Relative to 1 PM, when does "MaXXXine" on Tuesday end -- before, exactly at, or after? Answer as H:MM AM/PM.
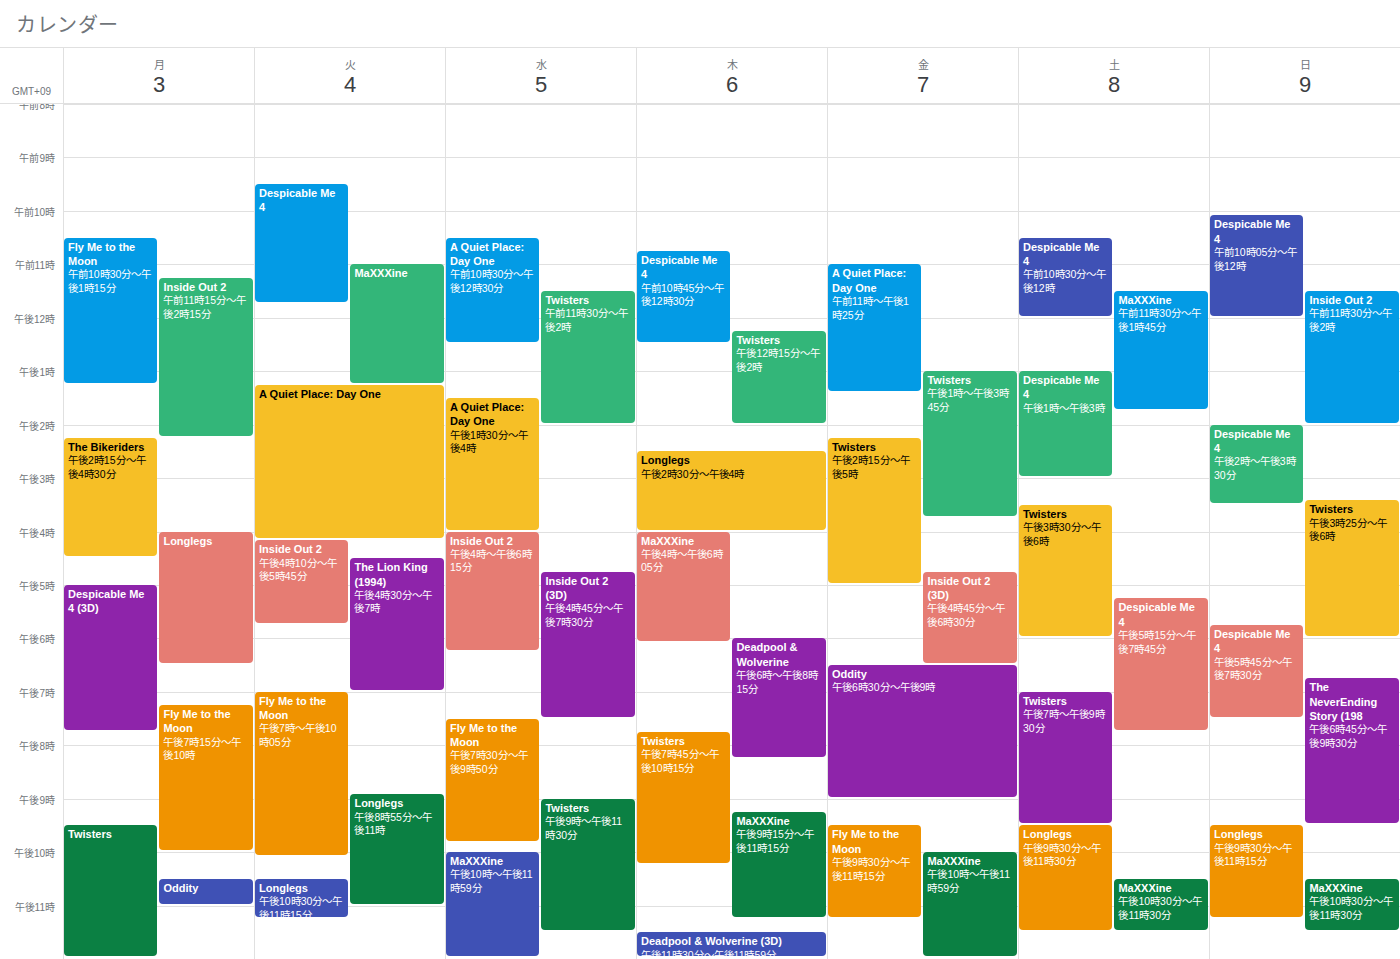
1:15 PM -- after 1 PM, 15 minutes below the 1 PM line.